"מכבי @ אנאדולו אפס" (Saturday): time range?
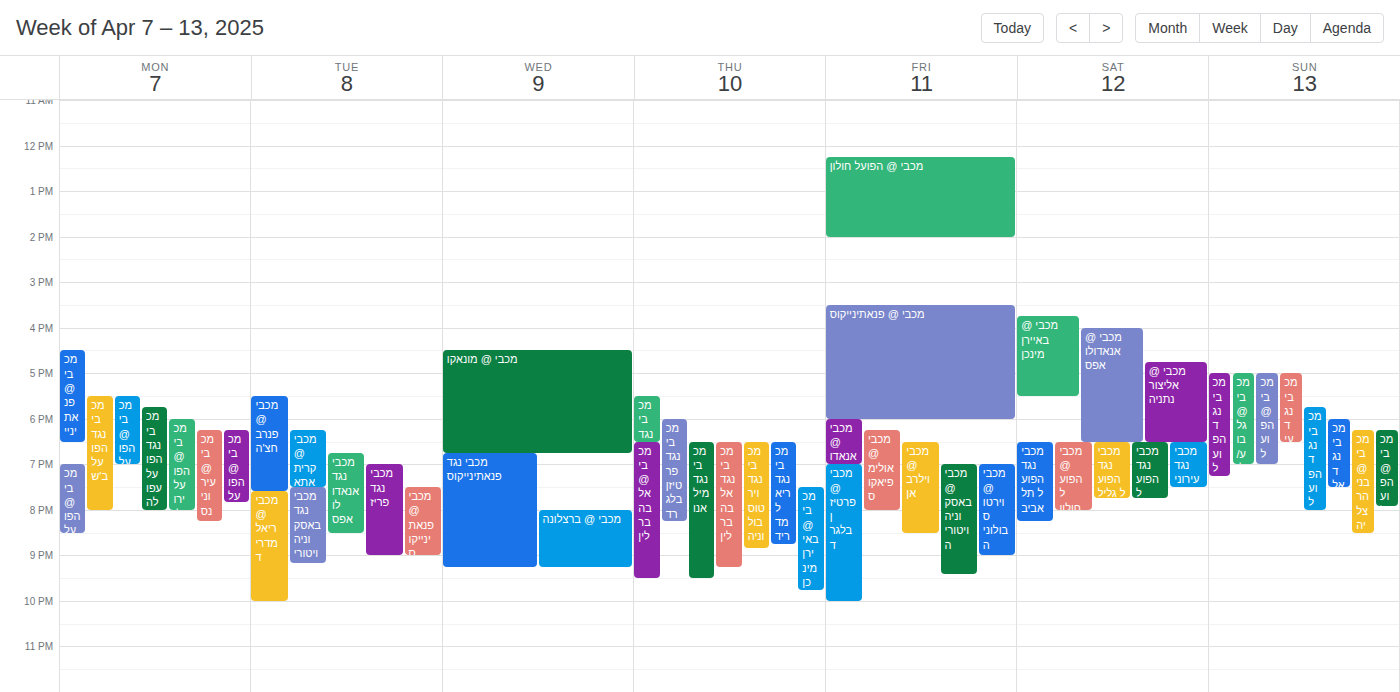
4:00 PM to 6:30 PM